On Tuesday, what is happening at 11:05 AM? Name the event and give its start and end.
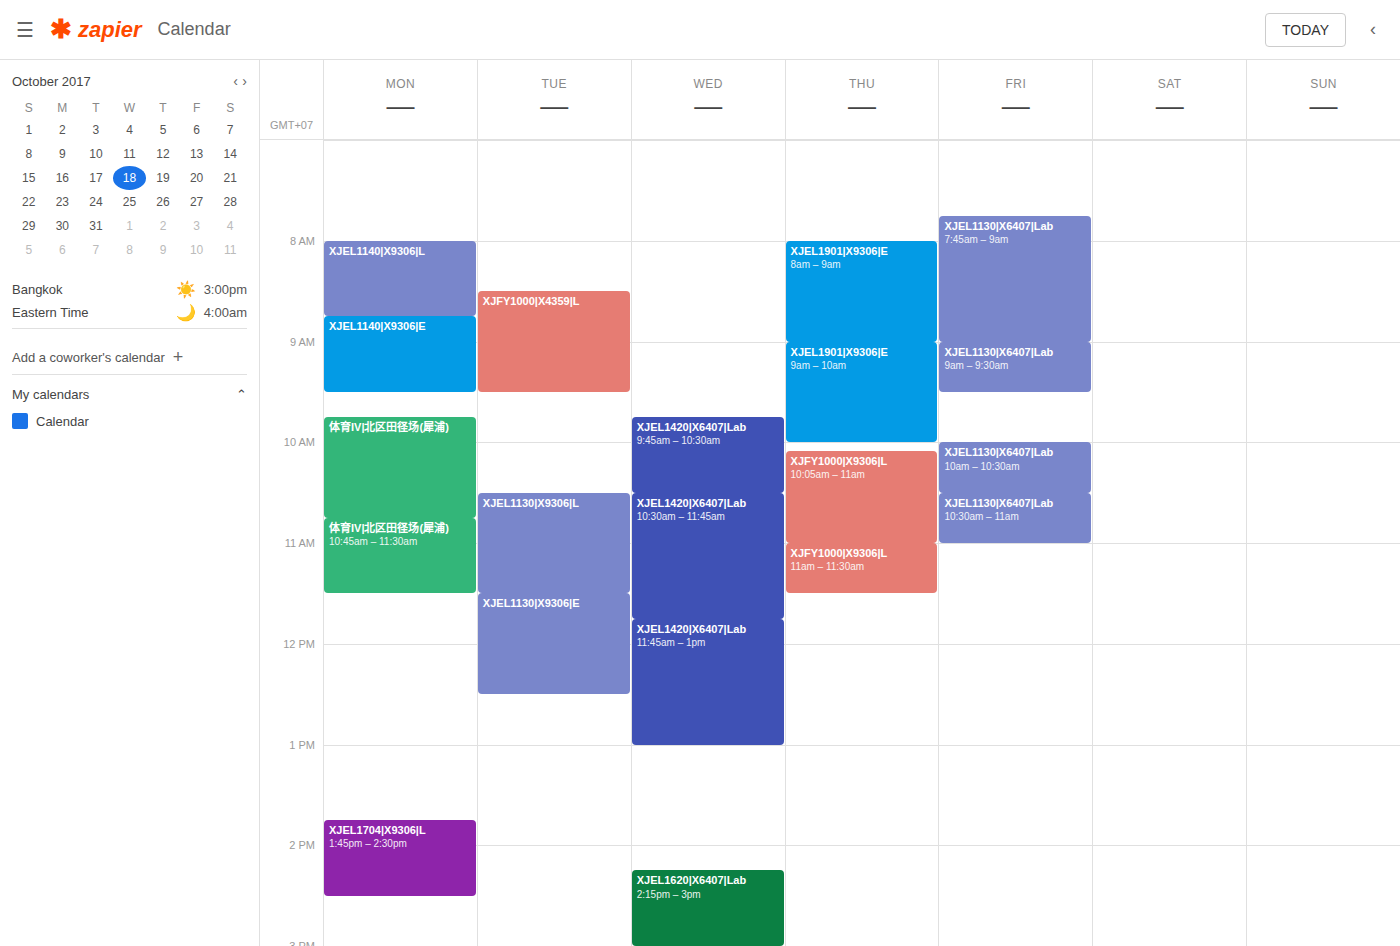
"XJEL1130|X9306|L", 10:30 AM to 11:30 AM